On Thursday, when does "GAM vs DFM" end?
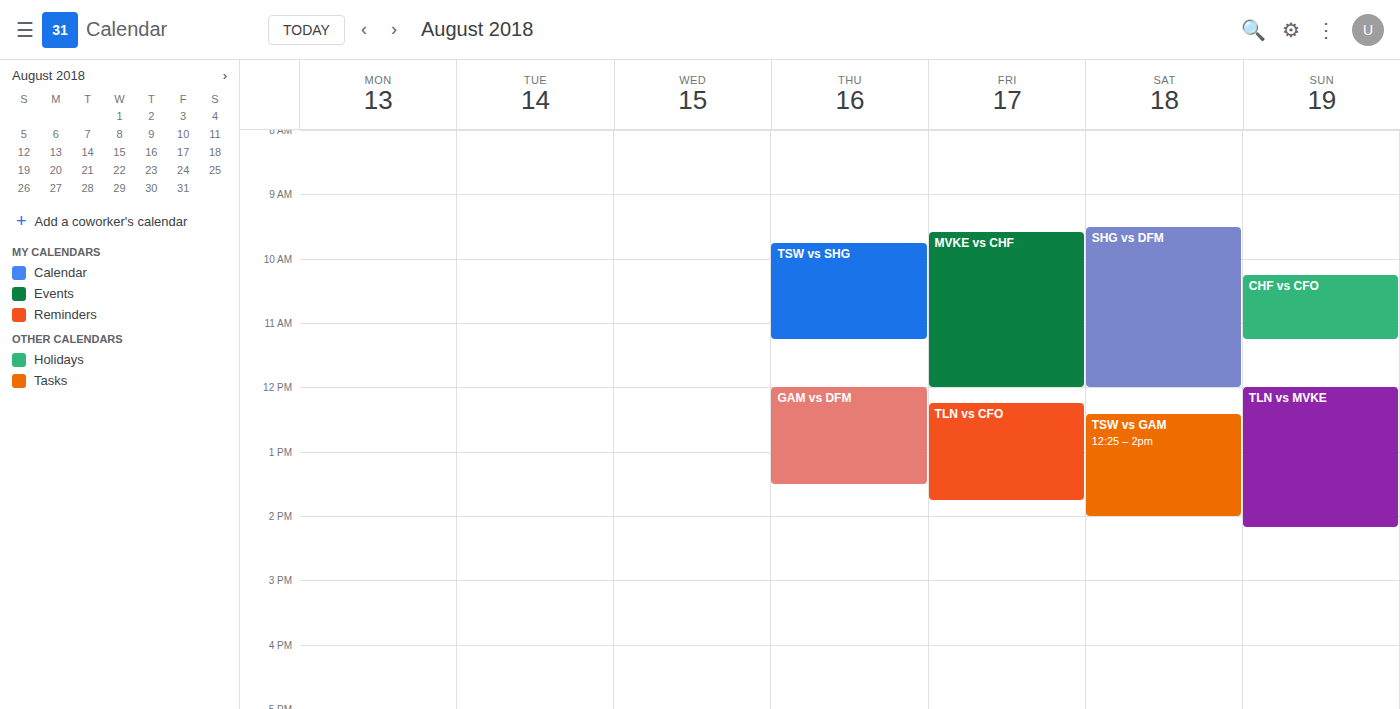
1:30 PM